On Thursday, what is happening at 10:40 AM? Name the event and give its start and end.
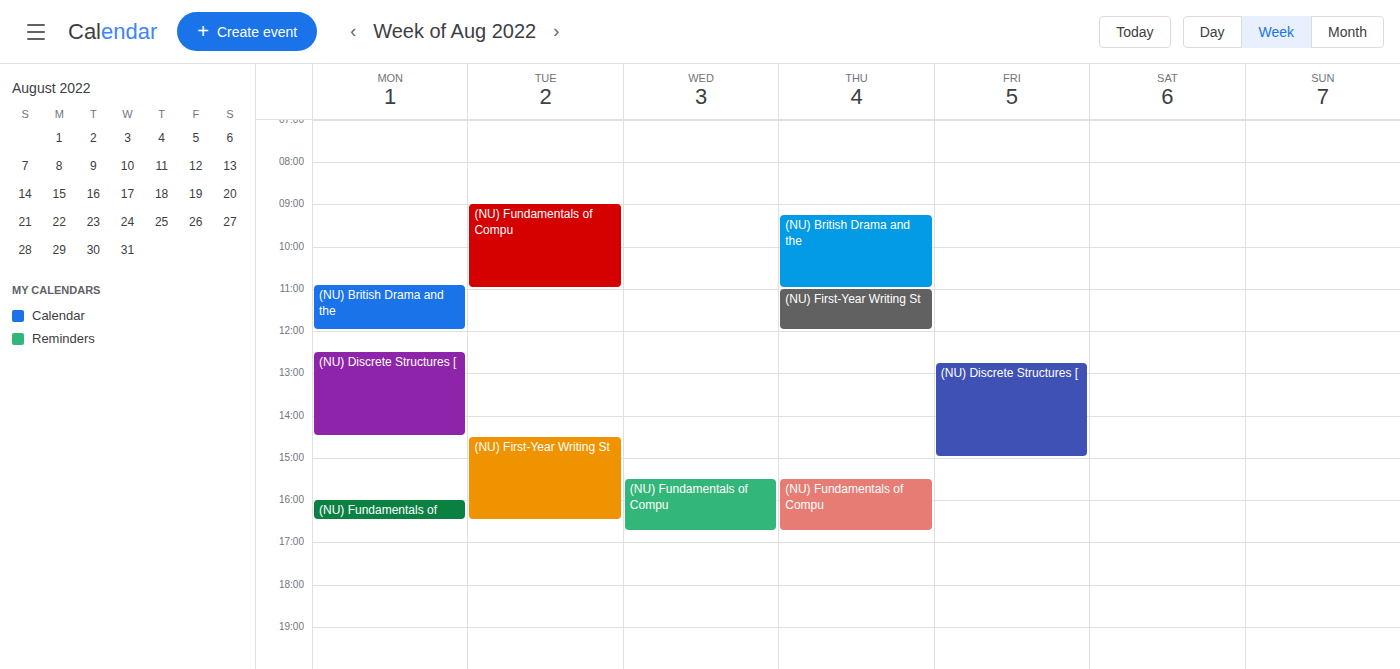
"(NU) British Drama and the", 9:15 AM to 11:00 AM